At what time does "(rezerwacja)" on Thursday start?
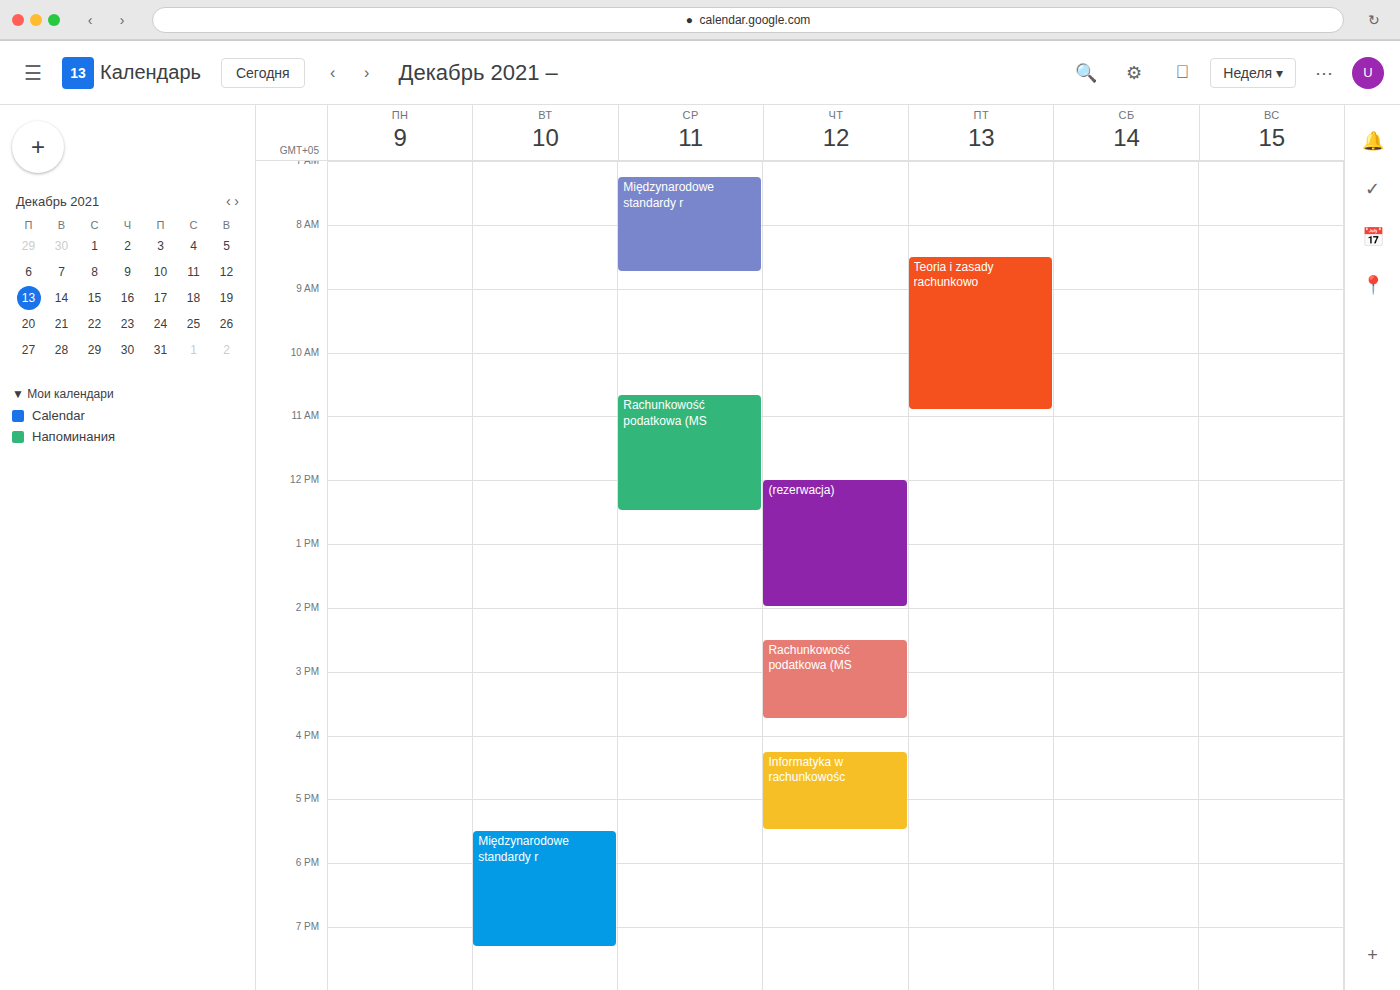
12:00 PM